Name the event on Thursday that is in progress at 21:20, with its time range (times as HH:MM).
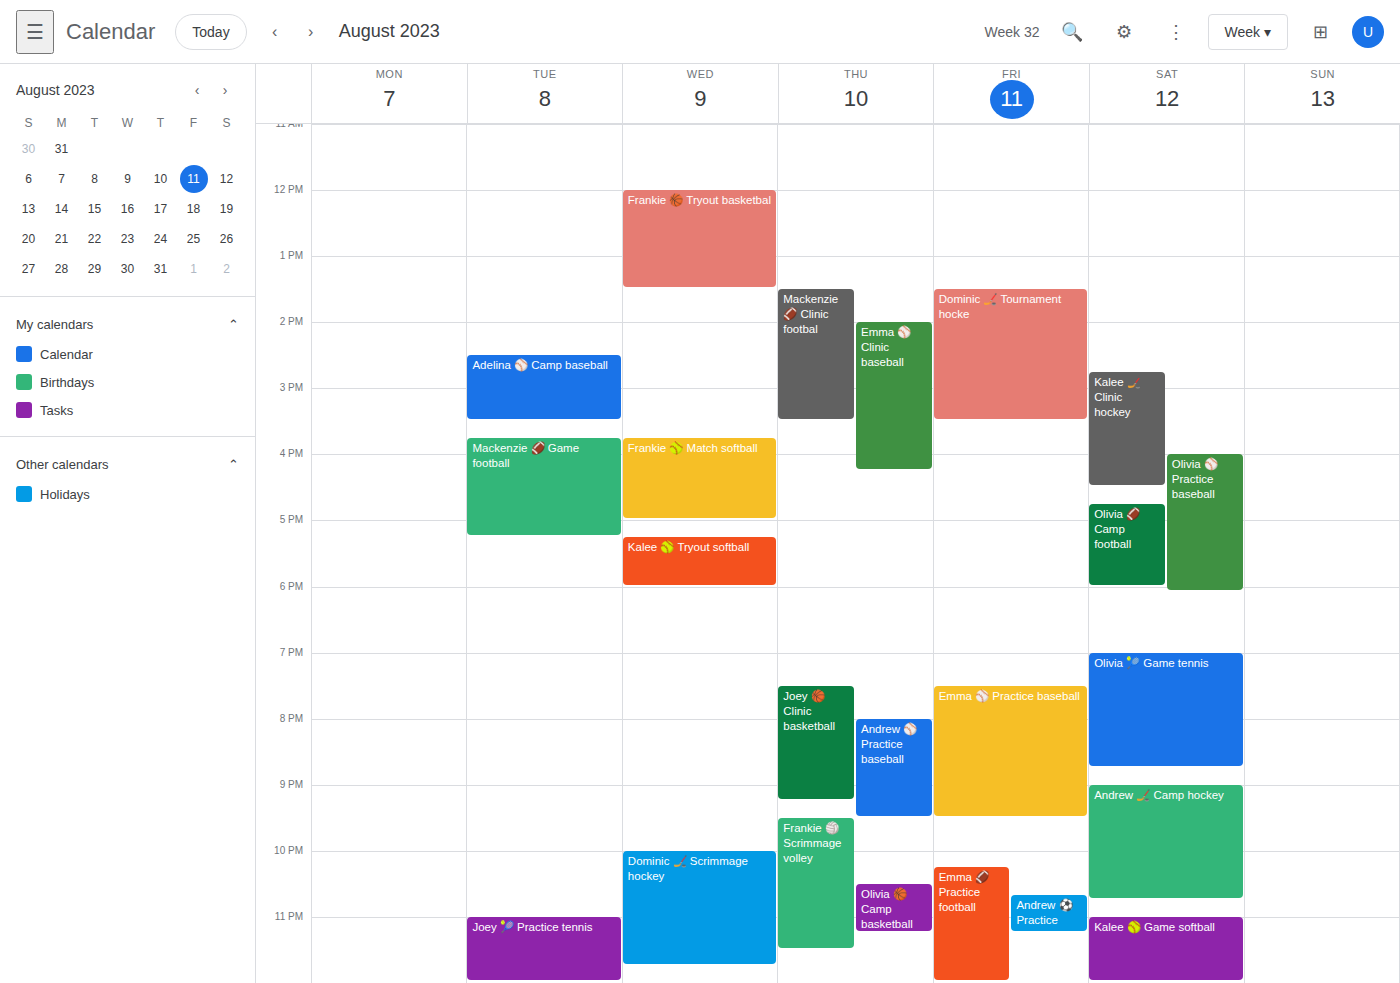
"Andrew ⚾ Practice baseball", 20:00 to 21:30